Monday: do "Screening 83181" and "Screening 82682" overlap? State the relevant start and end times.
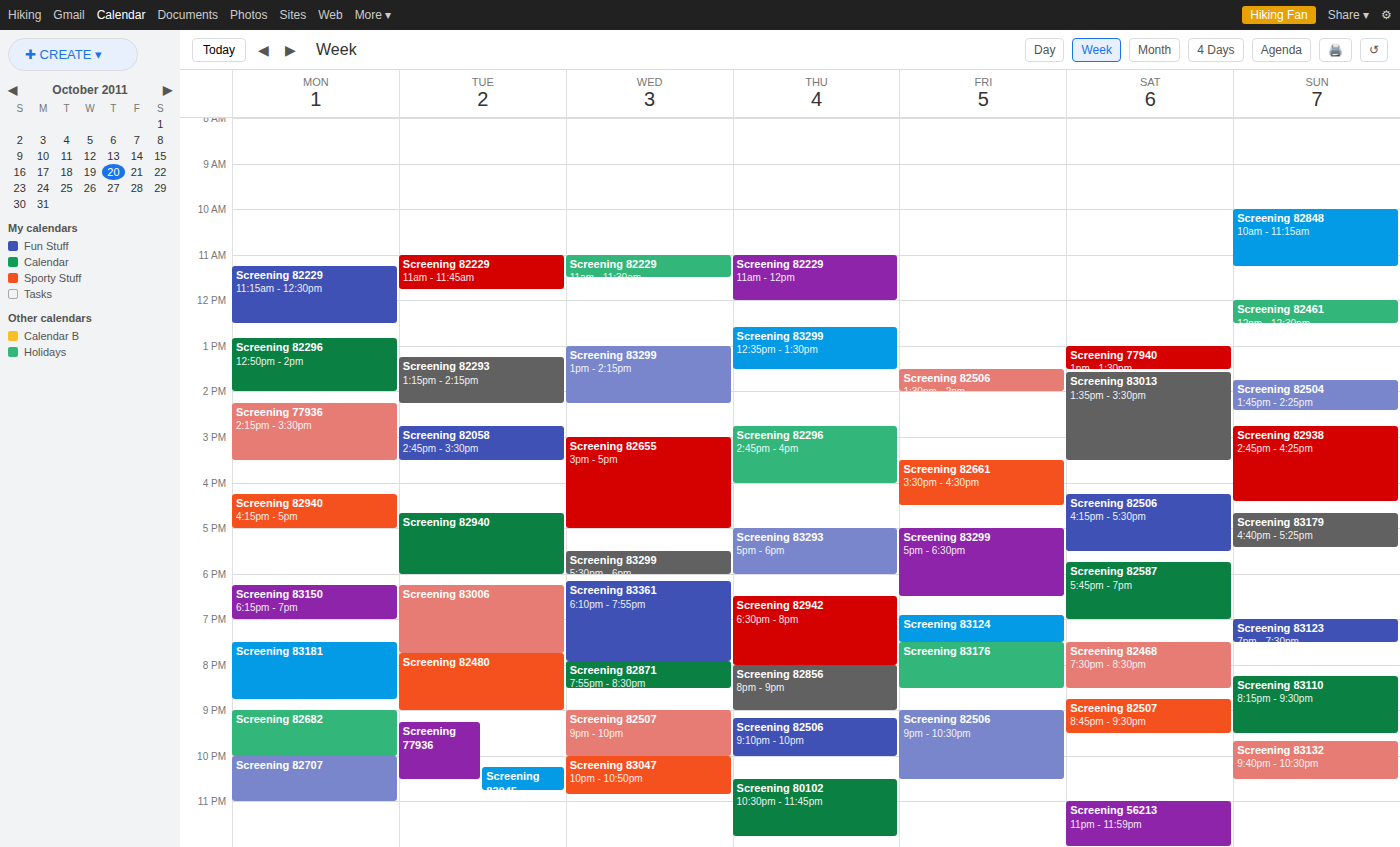
"Screening 83181" ends at 20:45 and "Screening 82682" starts at 21:00 -- no overlap.